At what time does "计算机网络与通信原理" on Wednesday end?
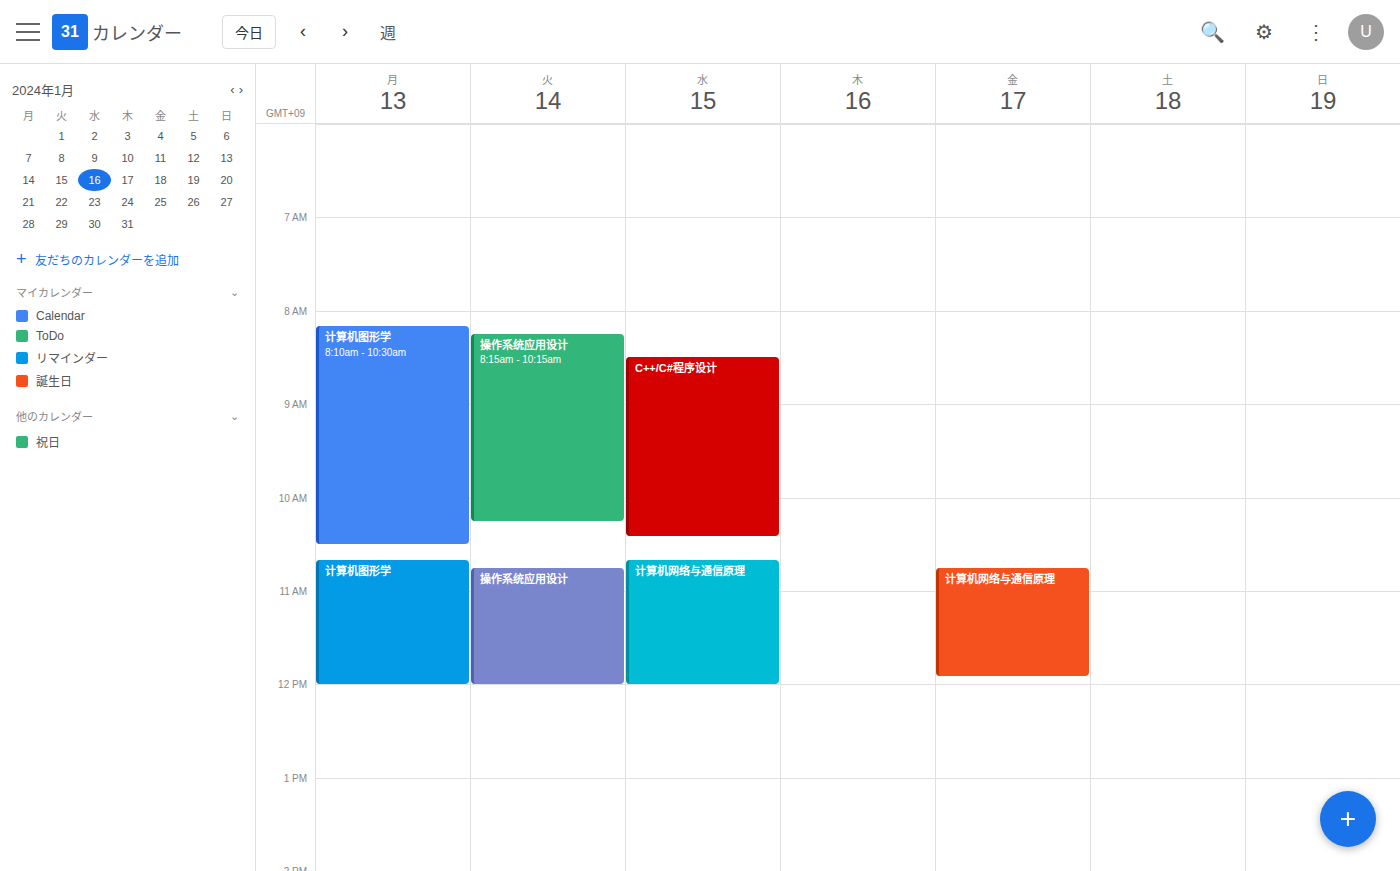
12:00 PM